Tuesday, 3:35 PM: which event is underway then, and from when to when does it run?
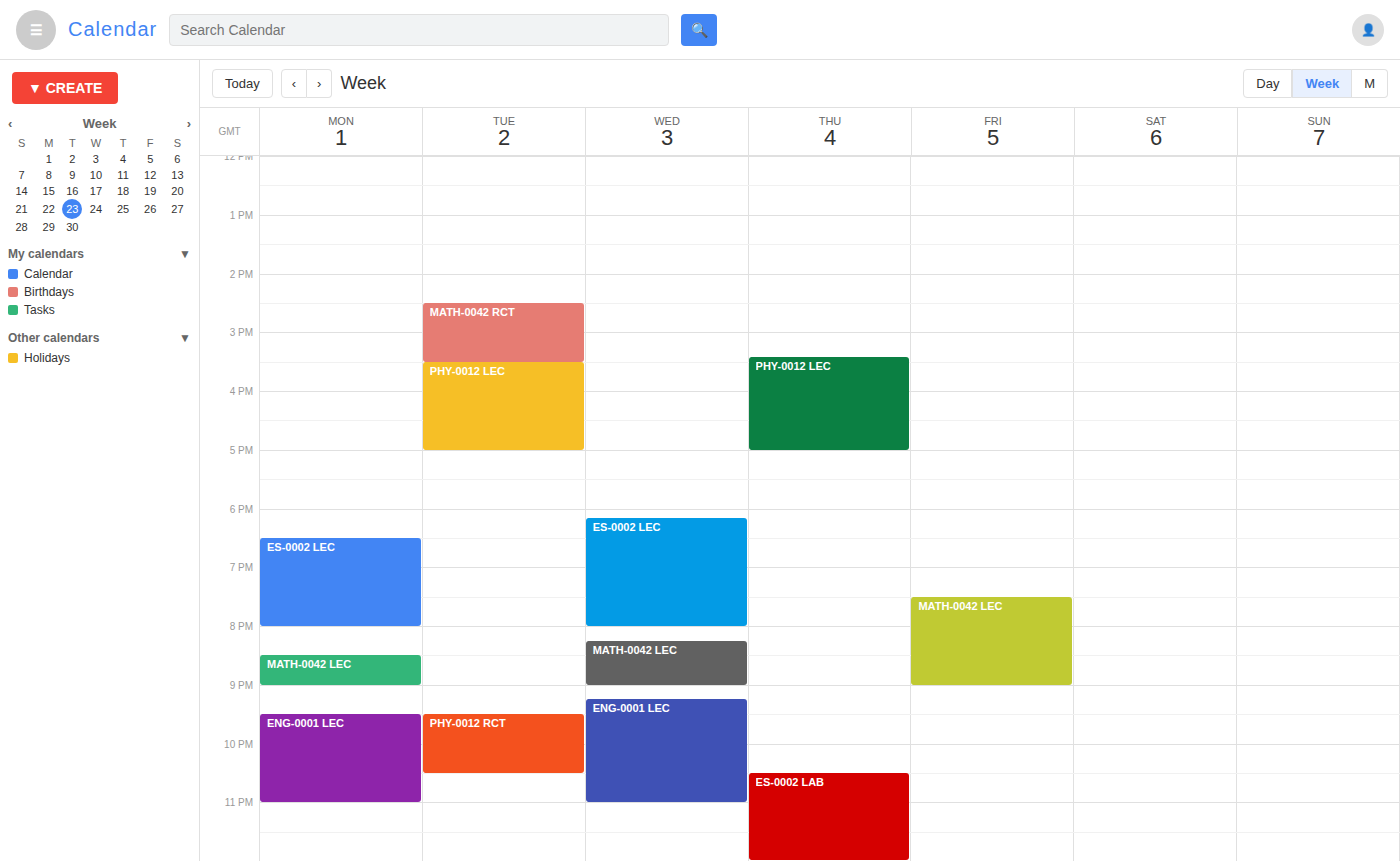
"PHY-0012 LEC", 3:30 PM to 5:00 PM